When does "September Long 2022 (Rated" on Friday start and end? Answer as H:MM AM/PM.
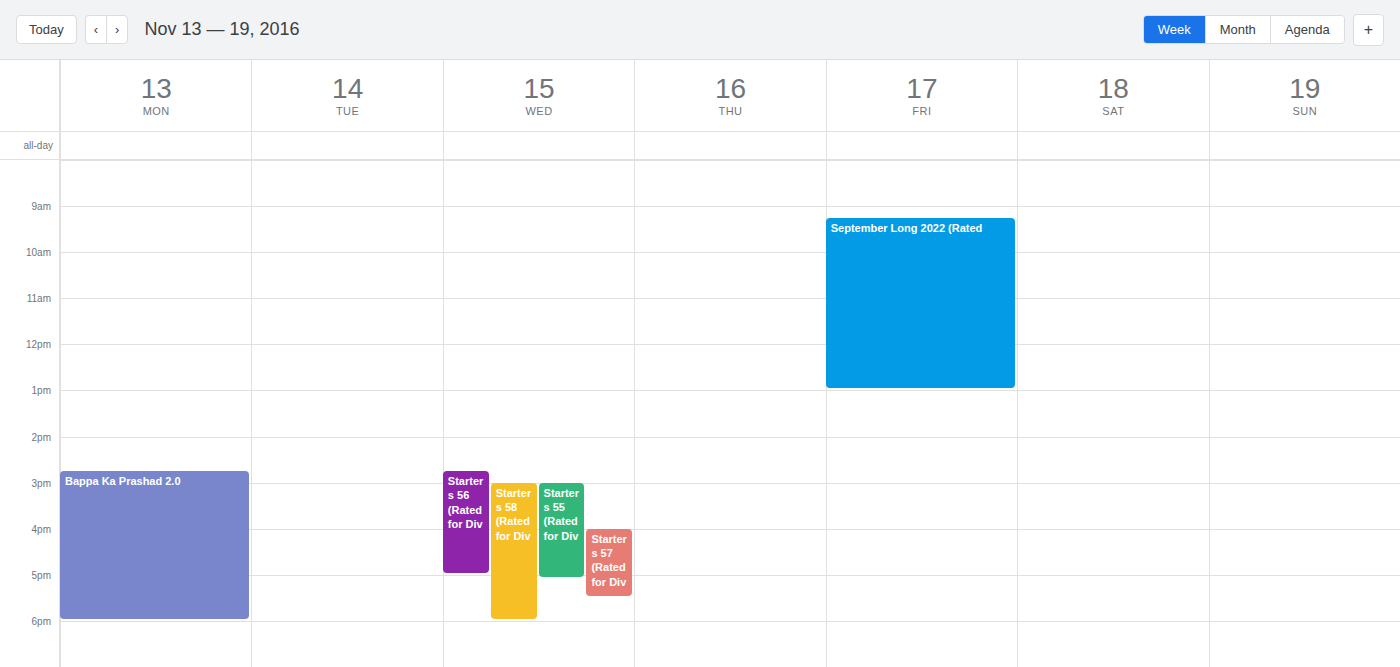
9:15 AM to 1:00 PM